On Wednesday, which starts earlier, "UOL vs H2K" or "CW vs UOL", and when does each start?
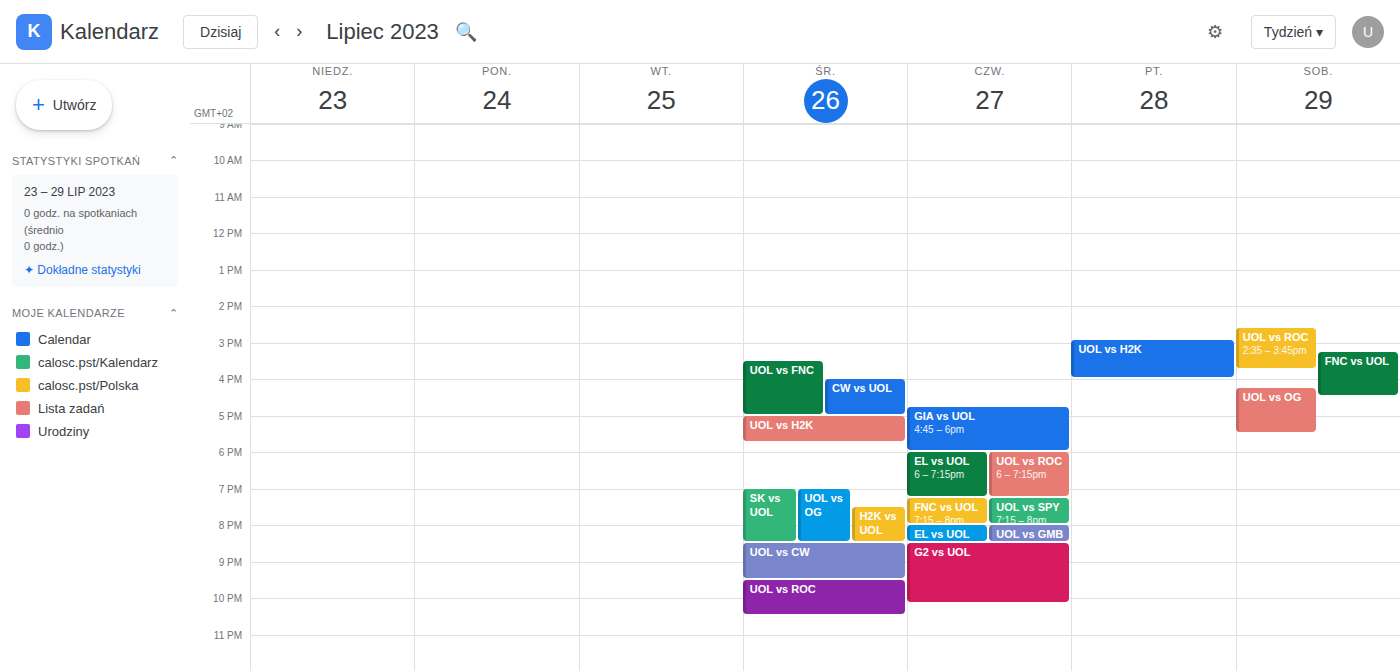
"CW vs UOL" 4:00 PM; "UOL vs H2K" 5:00 PM.